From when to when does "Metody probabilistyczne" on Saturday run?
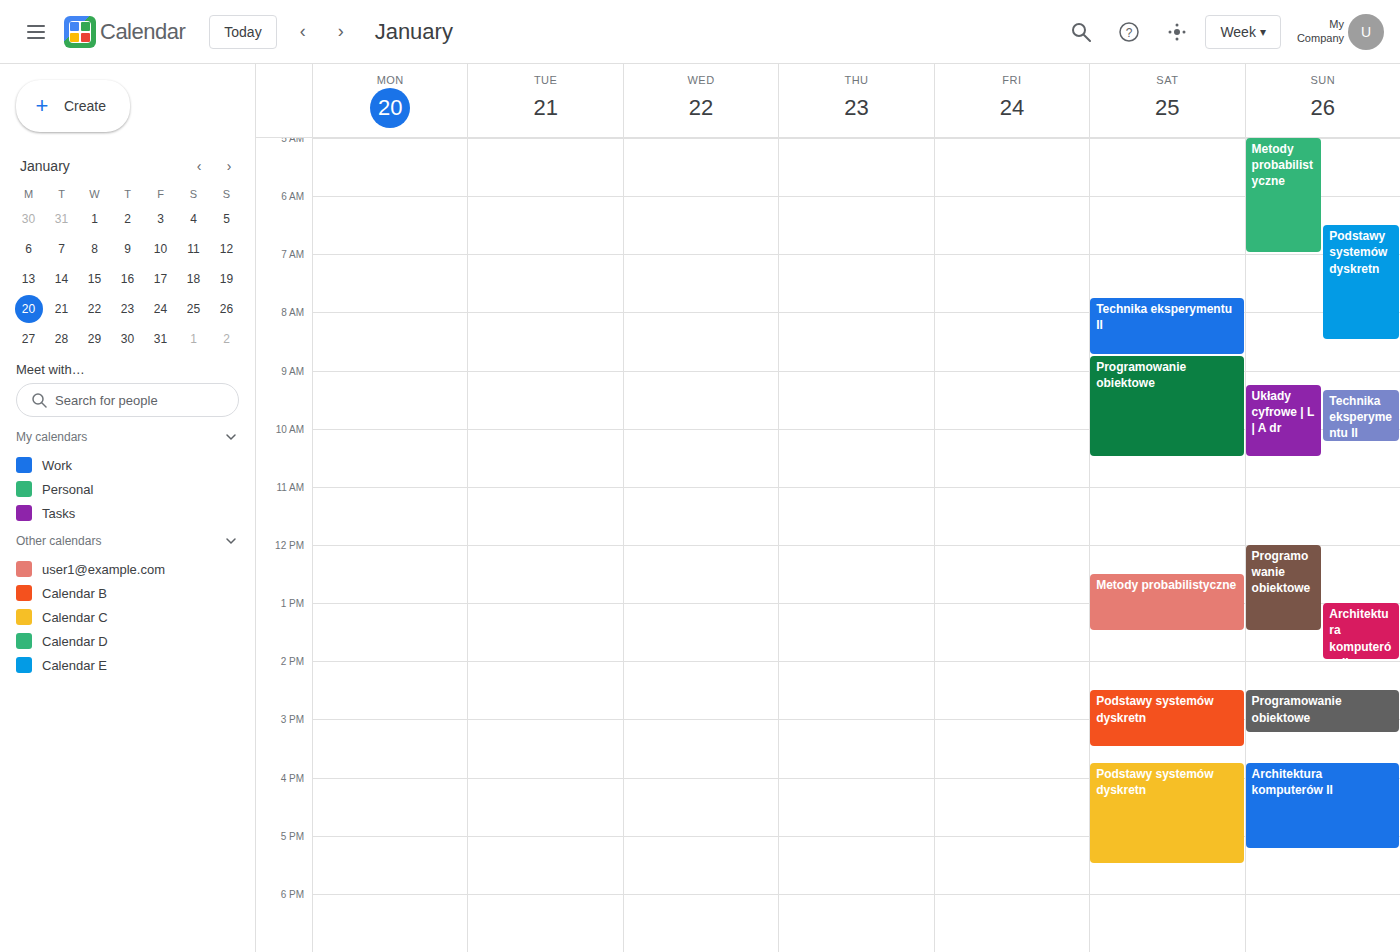
12:30 PM to 1:30 PM